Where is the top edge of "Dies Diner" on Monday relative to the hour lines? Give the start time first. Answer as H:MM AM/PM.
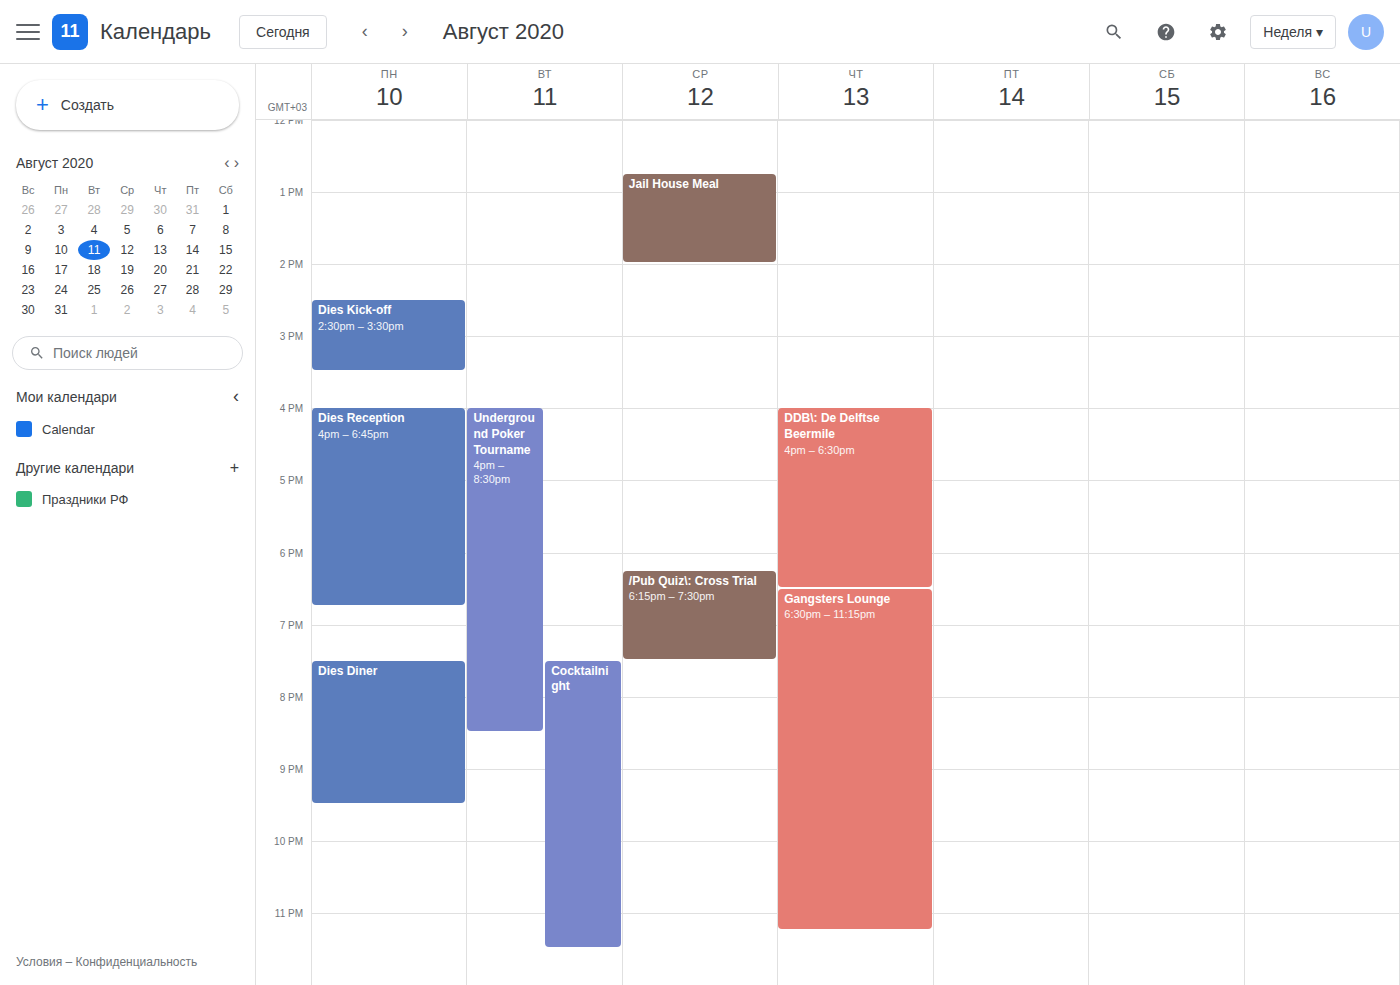
7:30 PM -- halfway between the 7 PM and 8 PM lines.